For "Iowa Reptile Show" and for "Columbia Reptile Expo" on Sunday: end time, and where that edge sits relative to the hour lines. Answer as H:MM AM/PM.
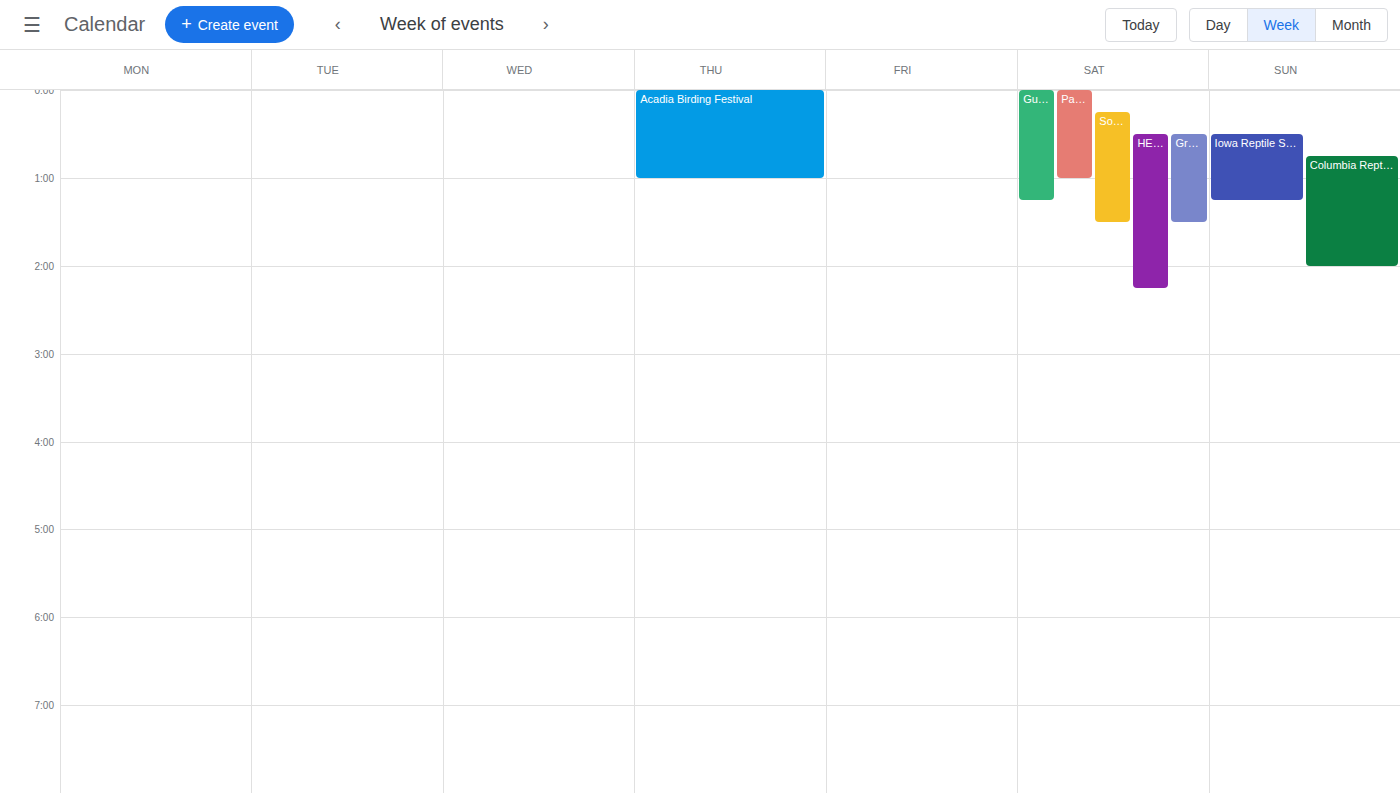
"Iowa Reptile Show": 1:15 AM, neither: a quarter of the way from the 1 AM line to the 2 AM line. "Columbia Reptile Expo": 2:00 AM, exactly on the 2 AM line.